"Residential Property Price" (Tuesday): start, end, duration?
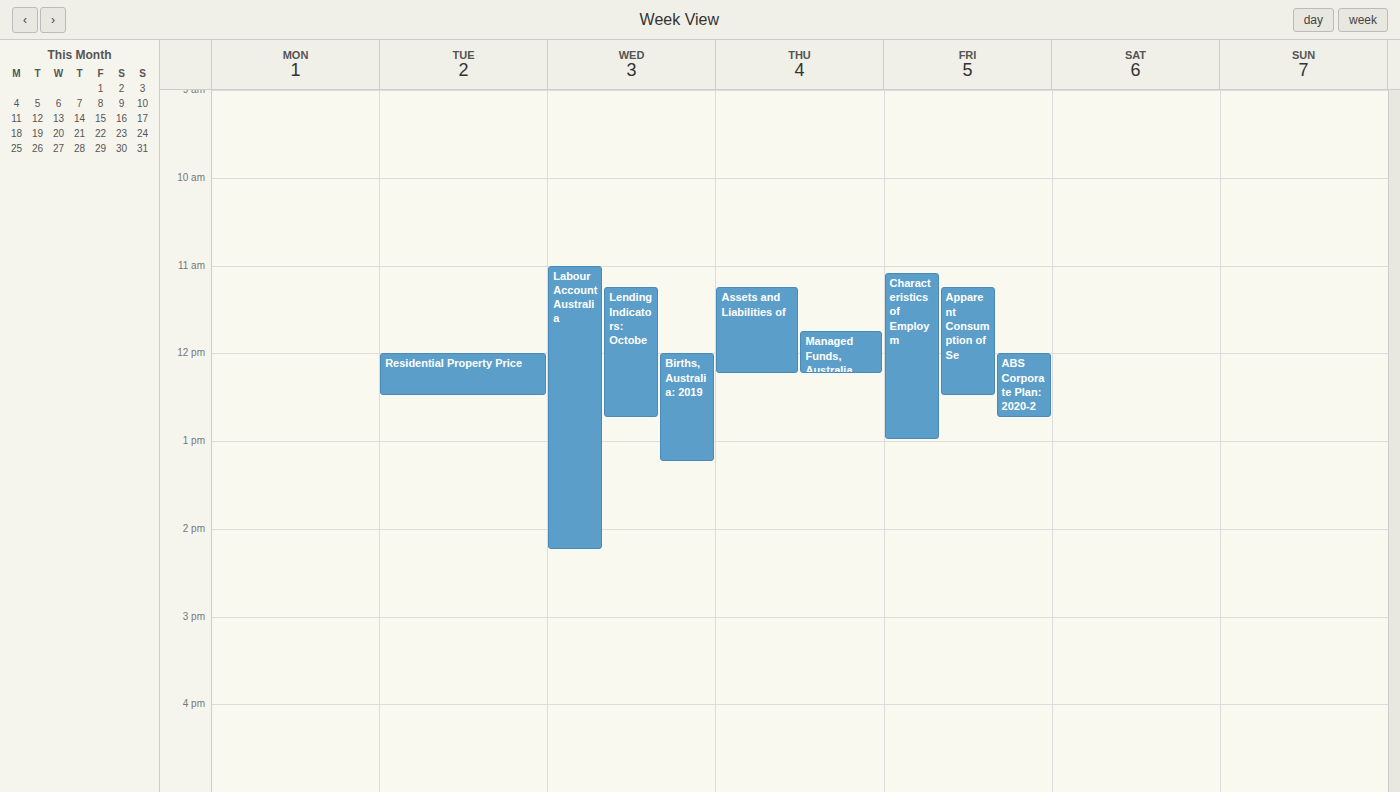
12:00 to 12:30, 30 minutes